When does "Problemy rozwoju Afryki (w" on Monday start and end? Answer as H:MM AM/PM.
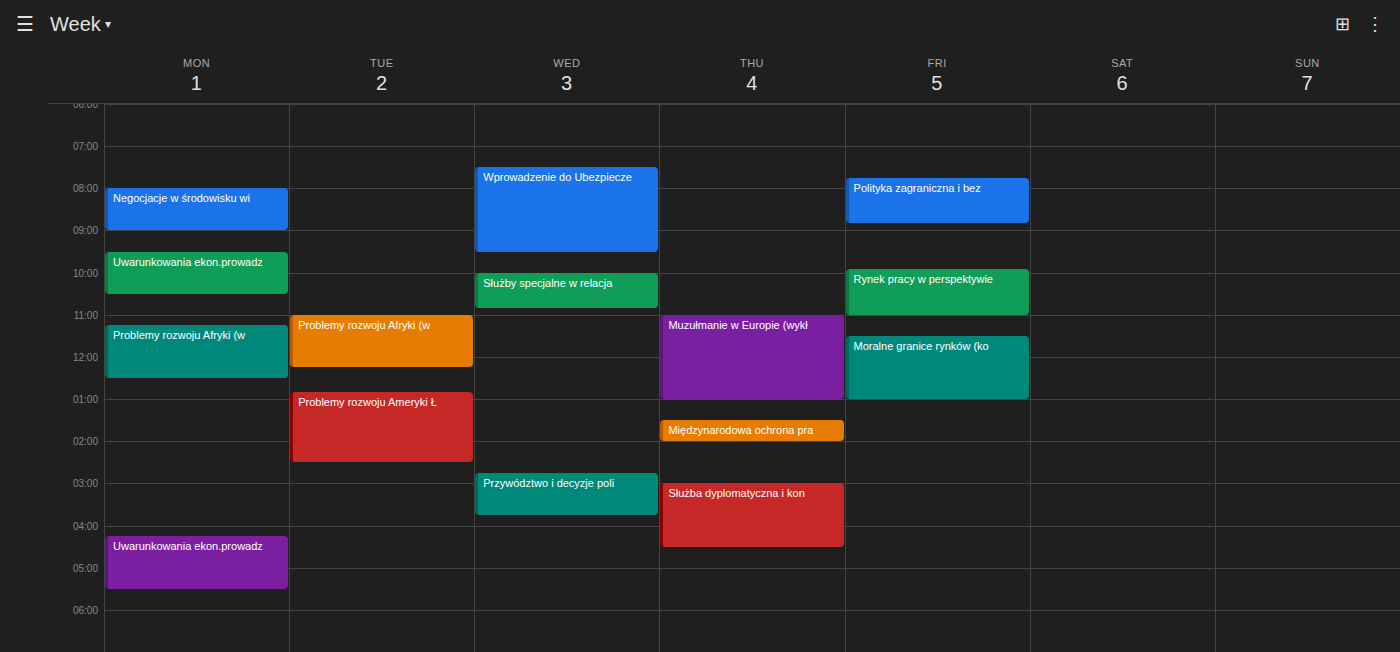
11:15 AM to 12:30 PM